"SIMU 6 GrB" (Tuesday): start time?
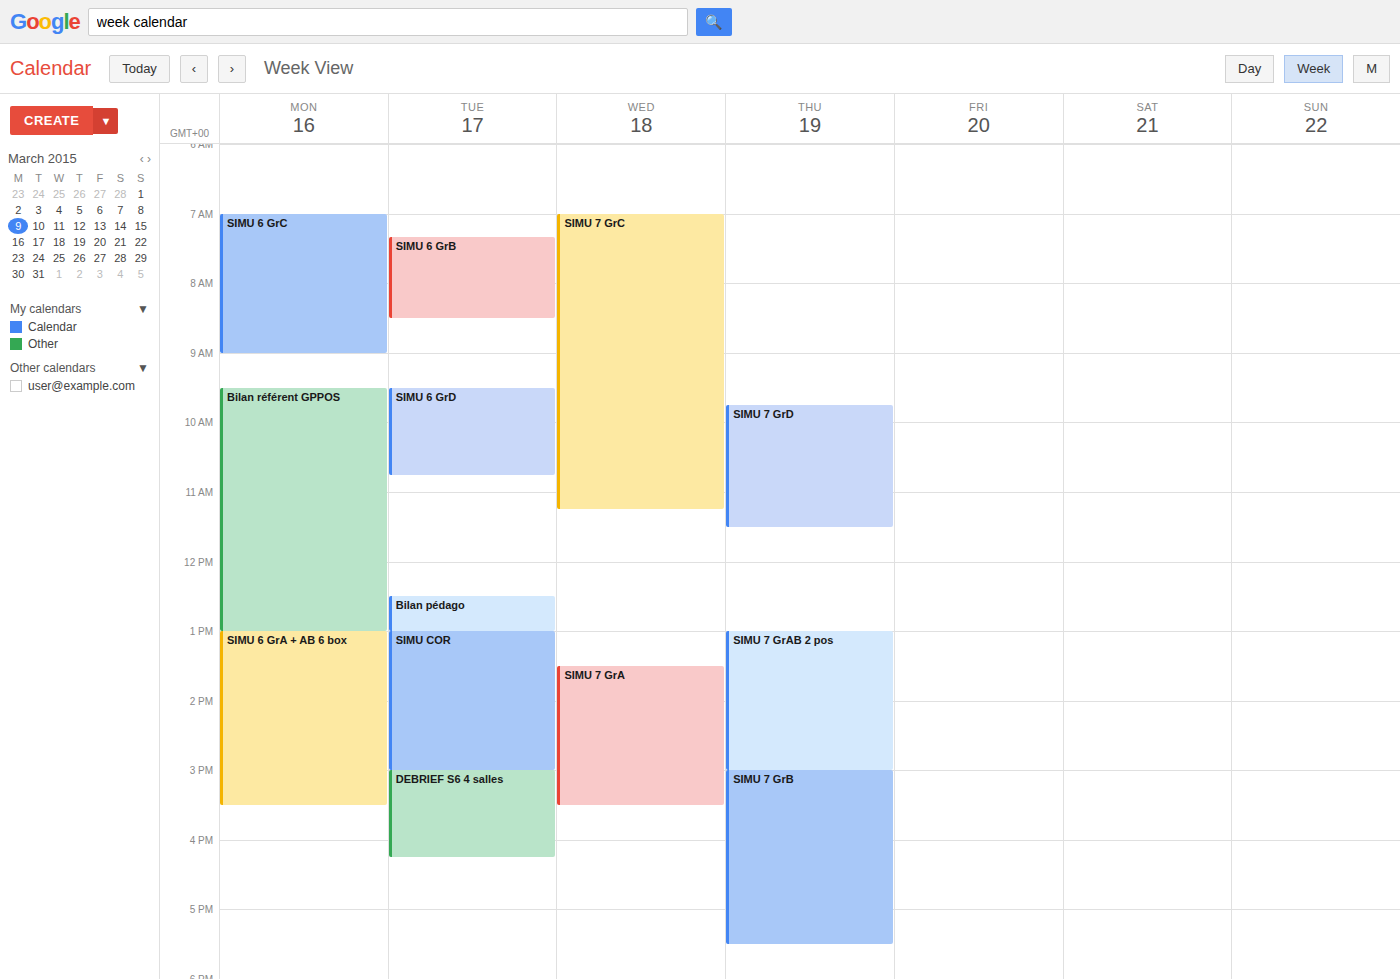
7:20 AM